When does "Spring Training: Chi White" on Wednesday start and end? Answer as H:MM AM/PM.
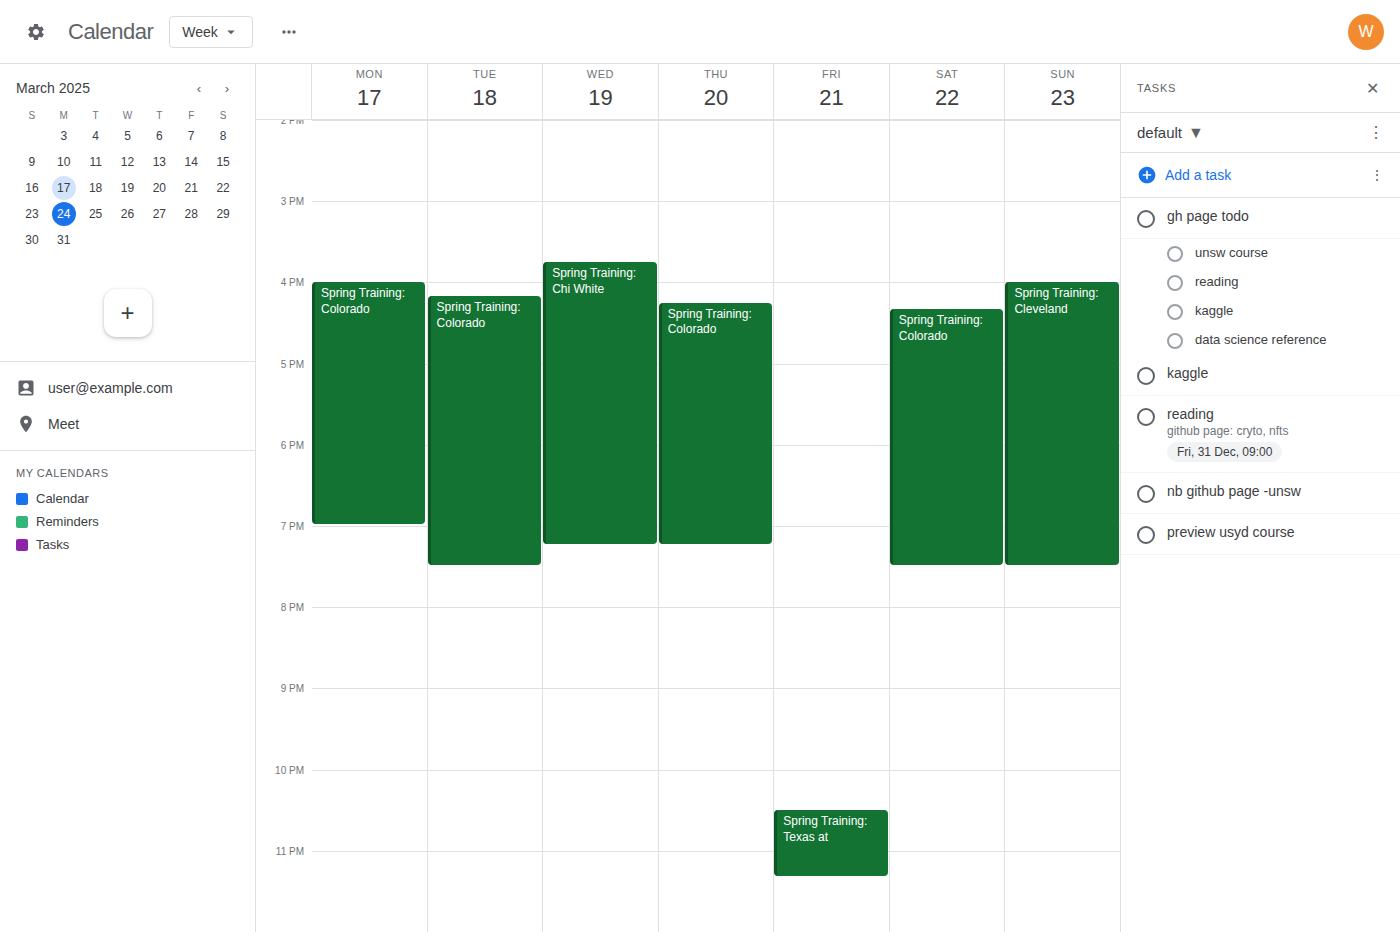
3:45 PM to 7:15 PM